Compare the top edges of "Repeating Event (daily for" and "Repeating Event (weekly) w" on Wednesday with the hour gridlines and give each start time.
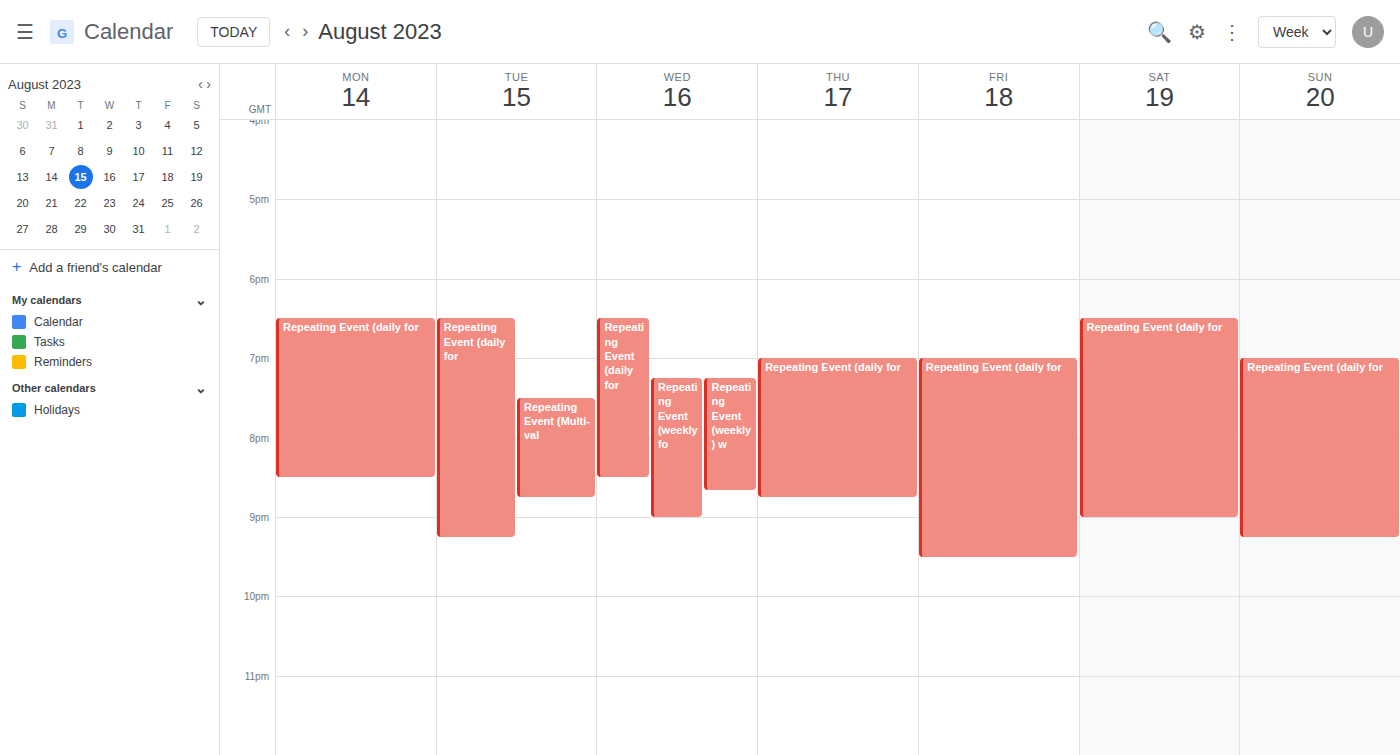
"Repeating Event (daily for": 6:30 PM, halfway between the 6 PM and 7 PM lines. "Repeating Event (weekly) w": 7:15 PM, neither: a quarter of the way from the 7 PM line to the 8 PM line.